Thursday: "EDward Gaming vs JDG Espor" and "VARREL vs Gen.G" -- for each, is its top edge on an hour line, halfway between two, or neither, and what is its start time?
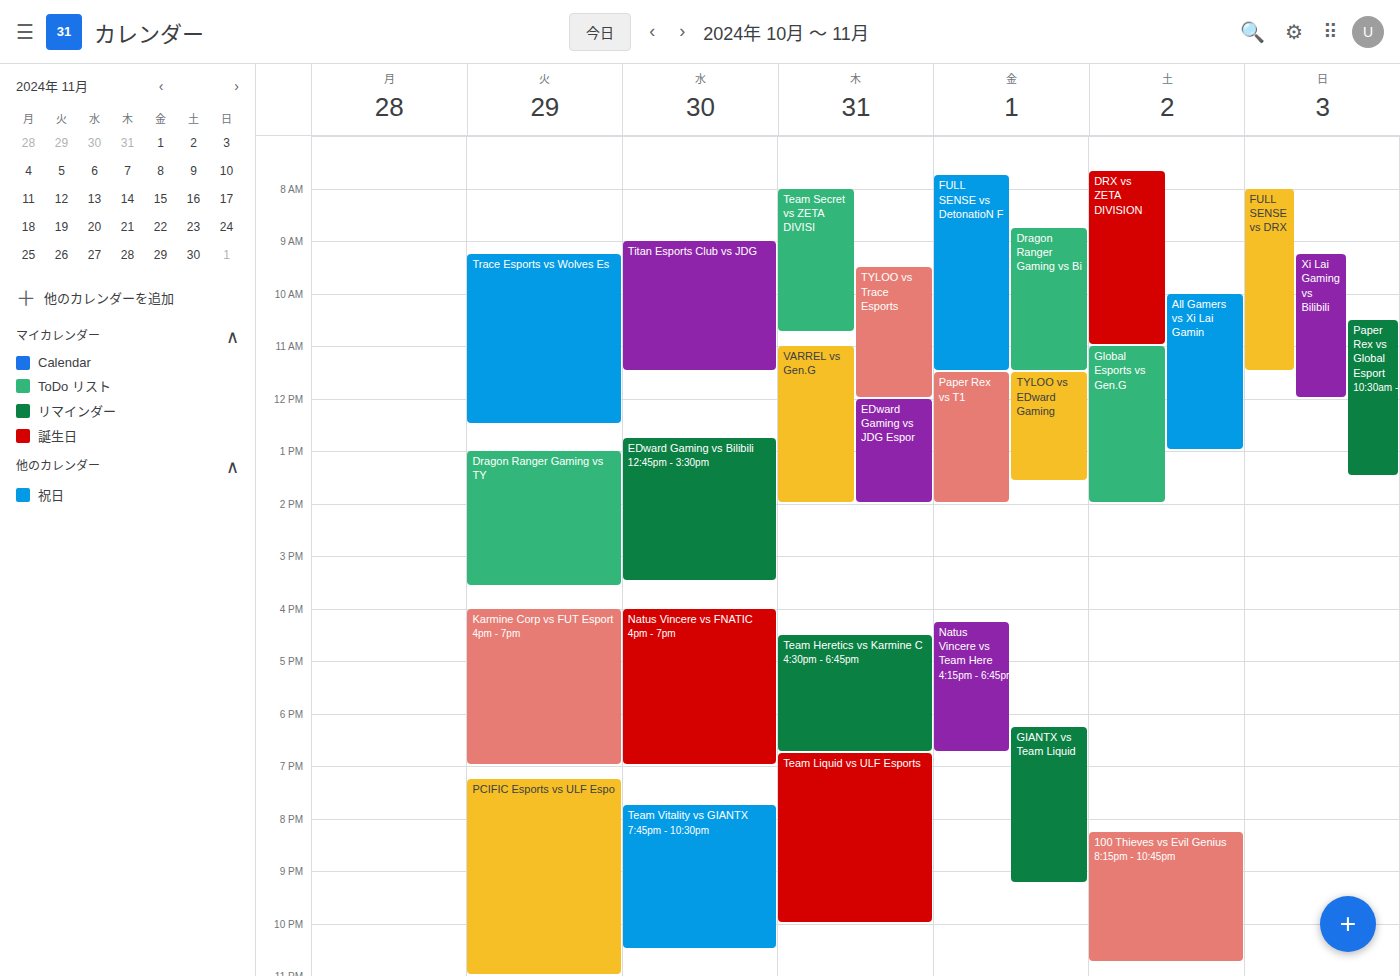
"EDward Gaming vs JDG Espor": 12:00 PM, exactly on the 12 PM line. "VARREL vs Gen.G": 11:00 AM, exactly on the 11 AM line.